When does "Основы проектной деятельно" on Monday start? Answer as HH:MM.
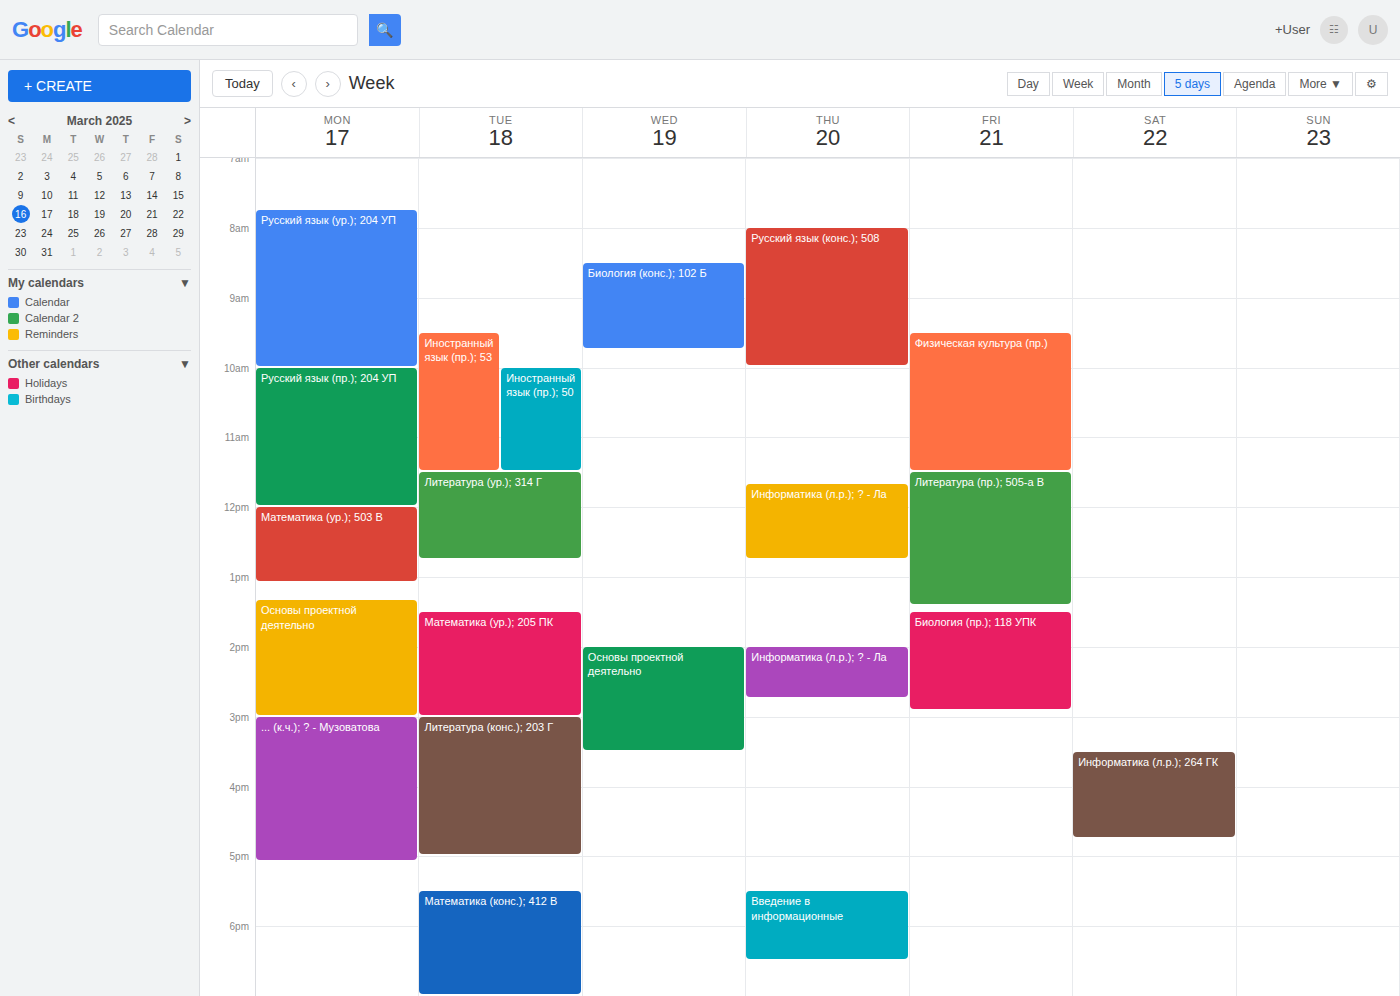
13:20